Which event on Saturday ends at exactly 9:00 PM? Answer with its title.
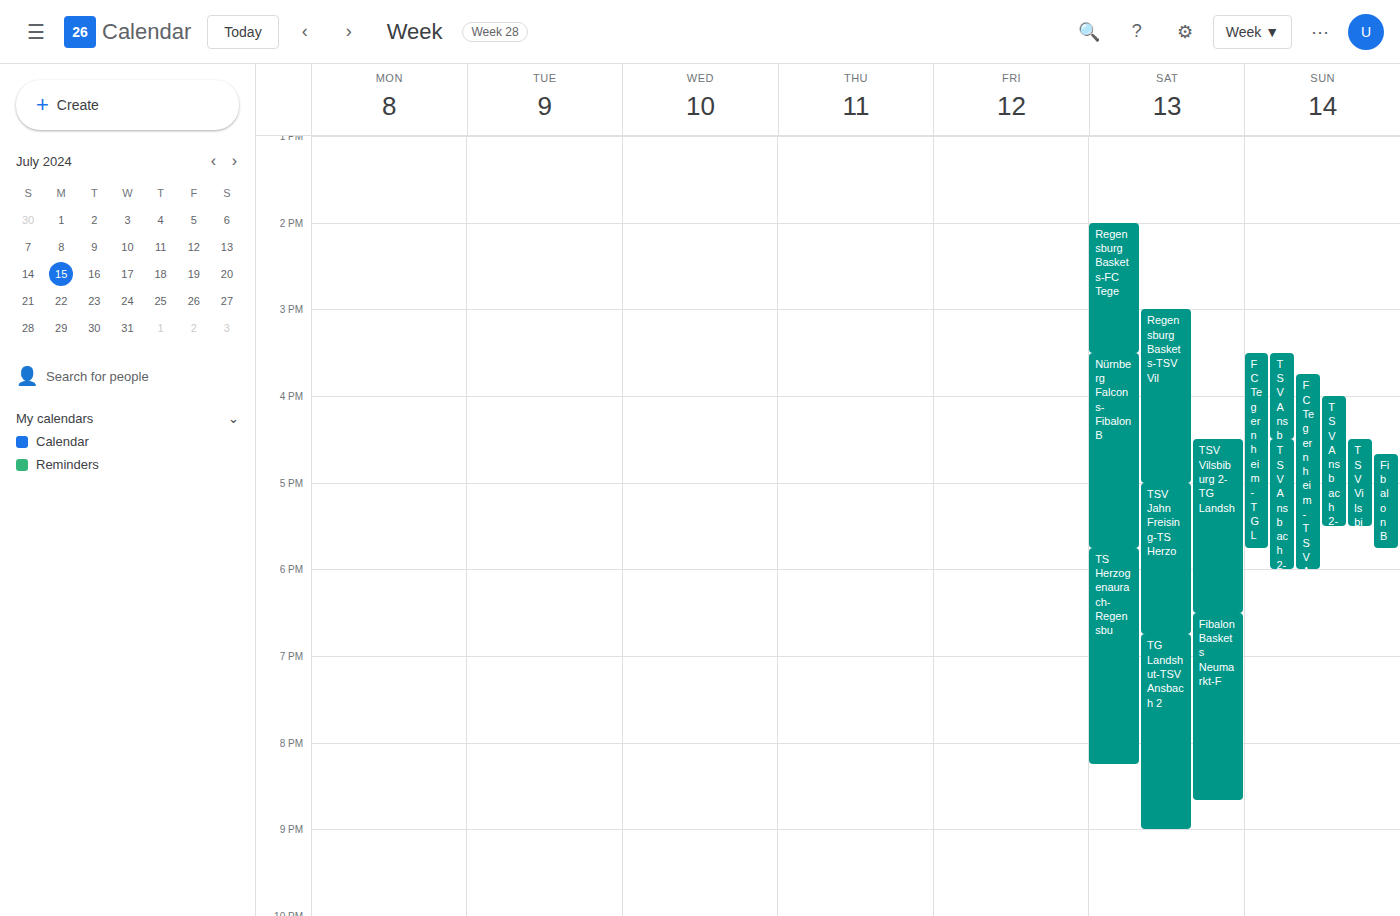
"TG Landshut-TSV Ansbach 2"